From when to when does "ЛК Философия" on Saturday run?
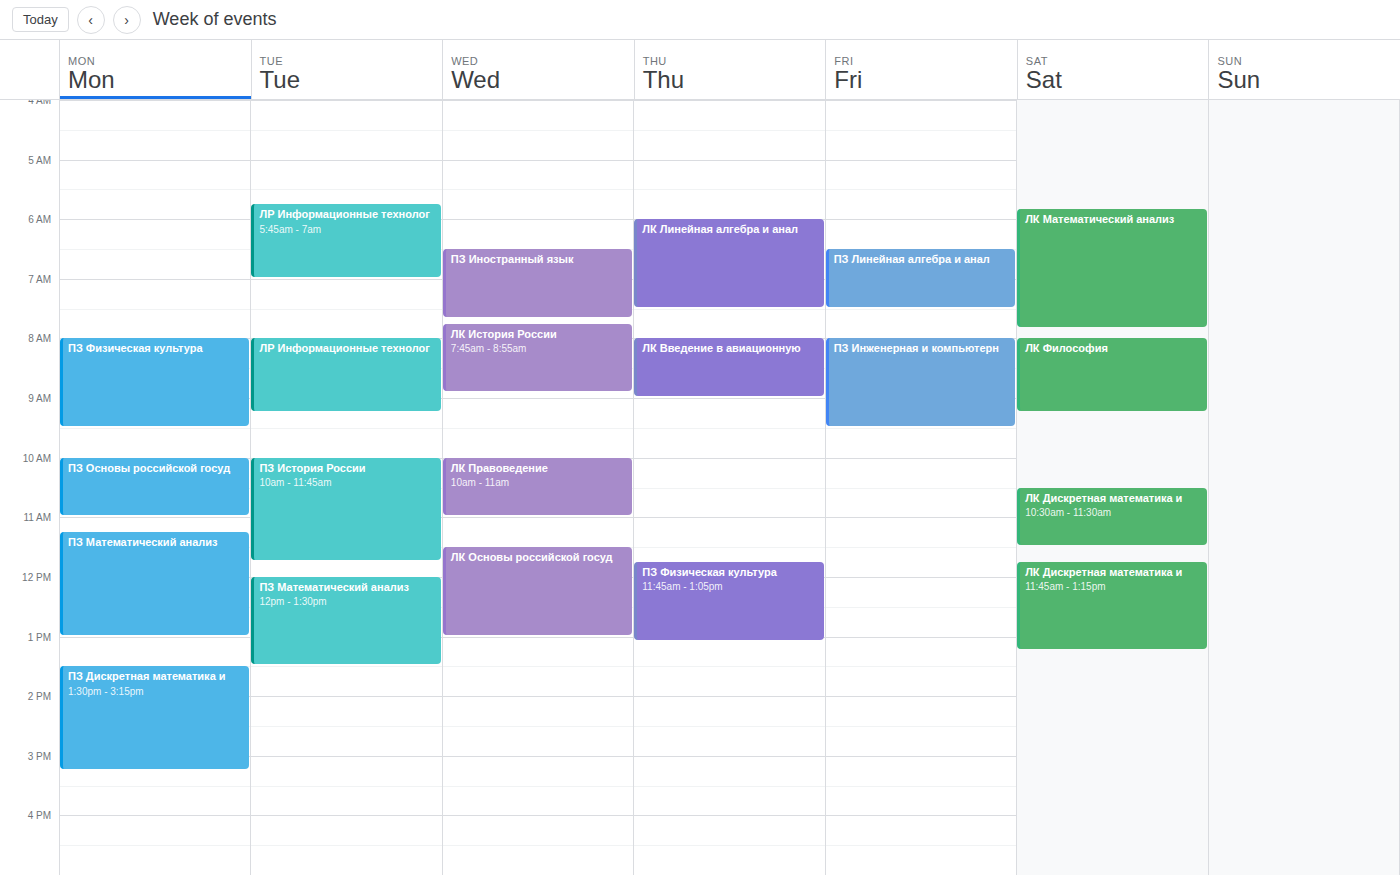
8:00 AM to 9:15 AM